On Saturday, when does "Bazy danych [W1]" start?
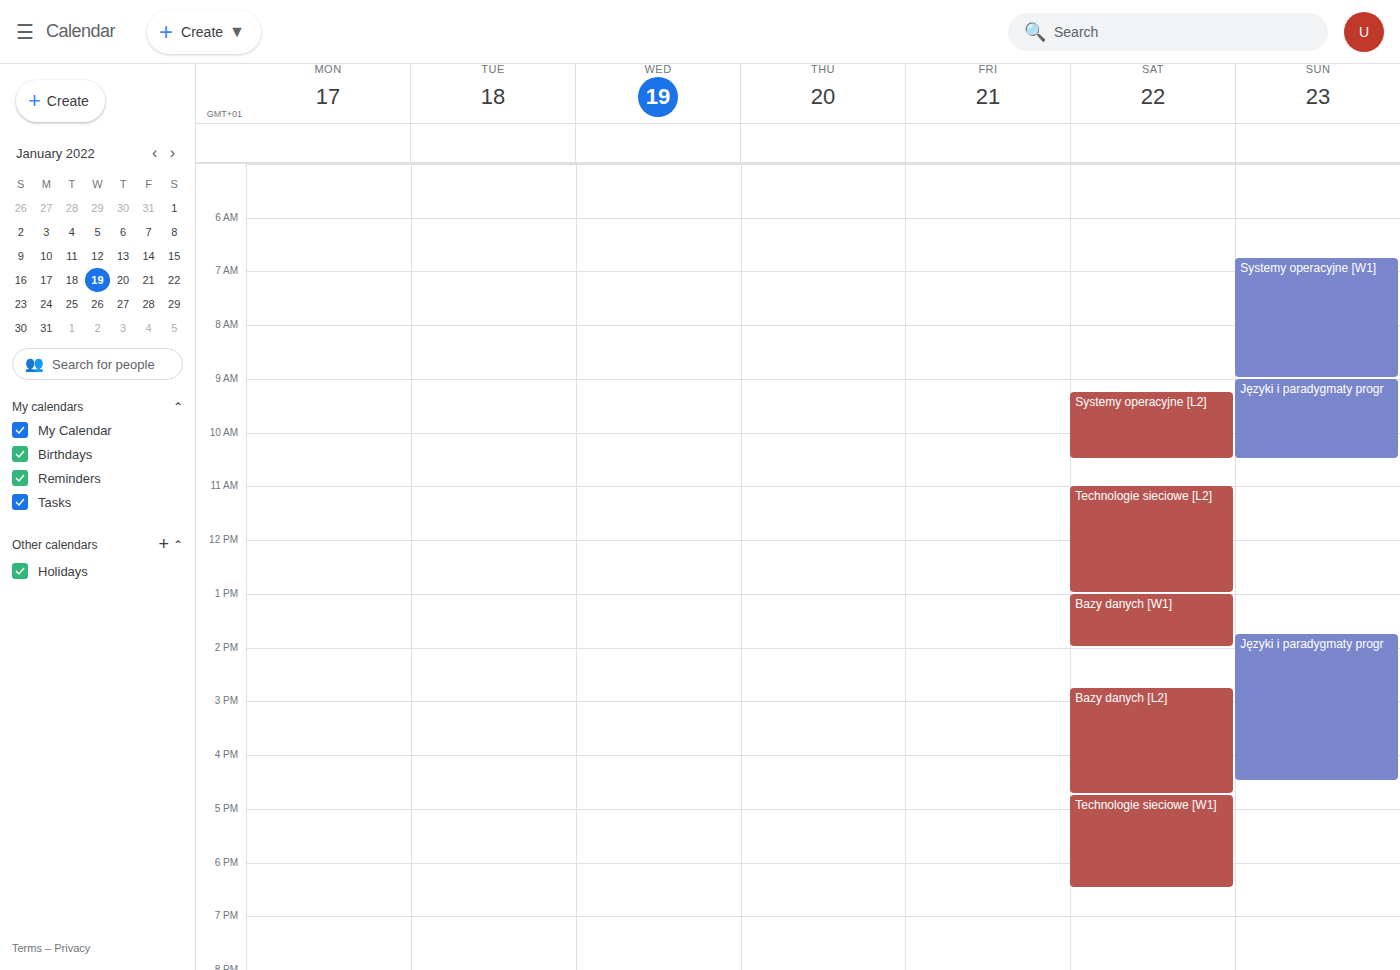
1:00 PM